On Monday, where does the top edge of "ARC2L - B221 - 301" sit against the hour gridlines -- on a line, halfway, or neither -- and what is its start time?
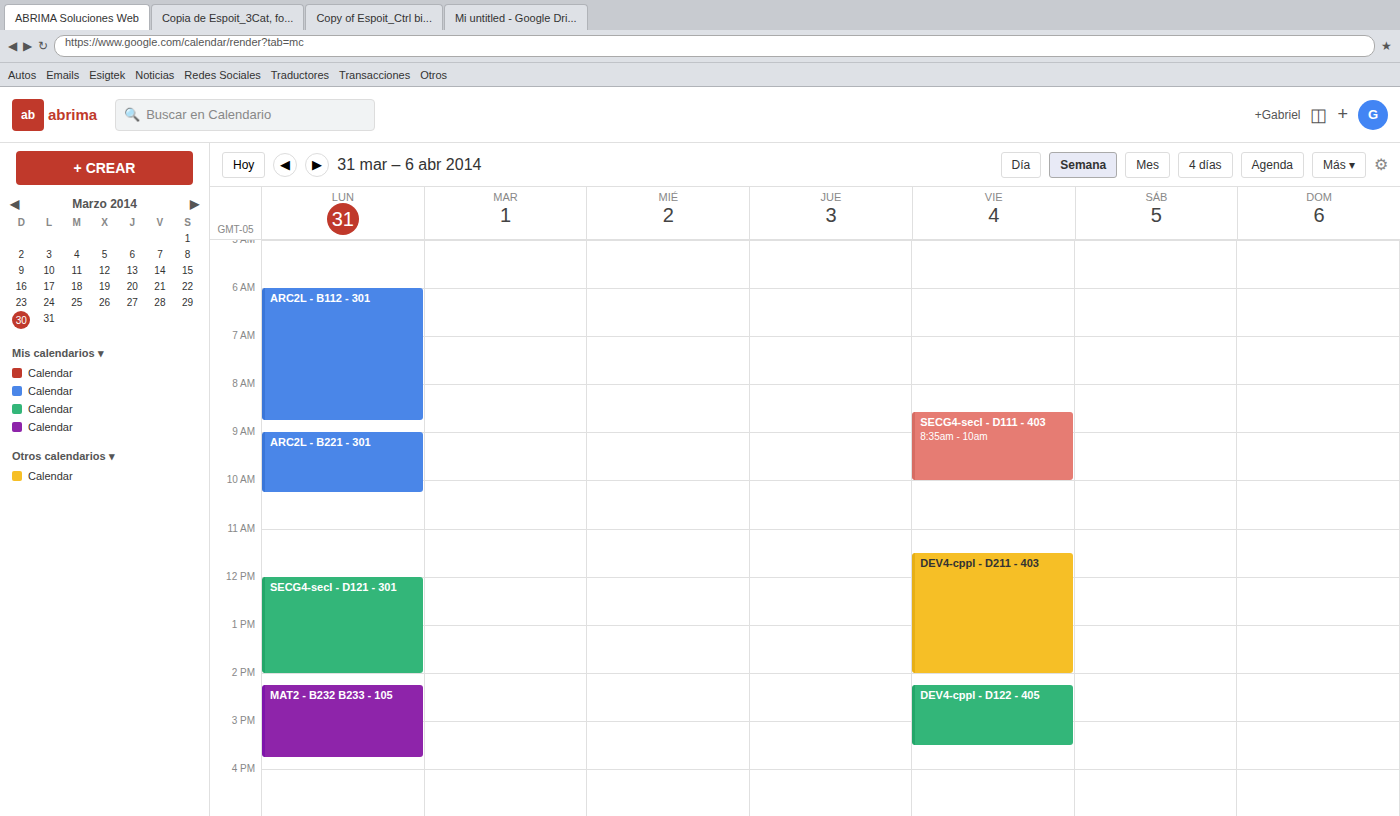
9:00 AM -- exactly on the 9 AM line.